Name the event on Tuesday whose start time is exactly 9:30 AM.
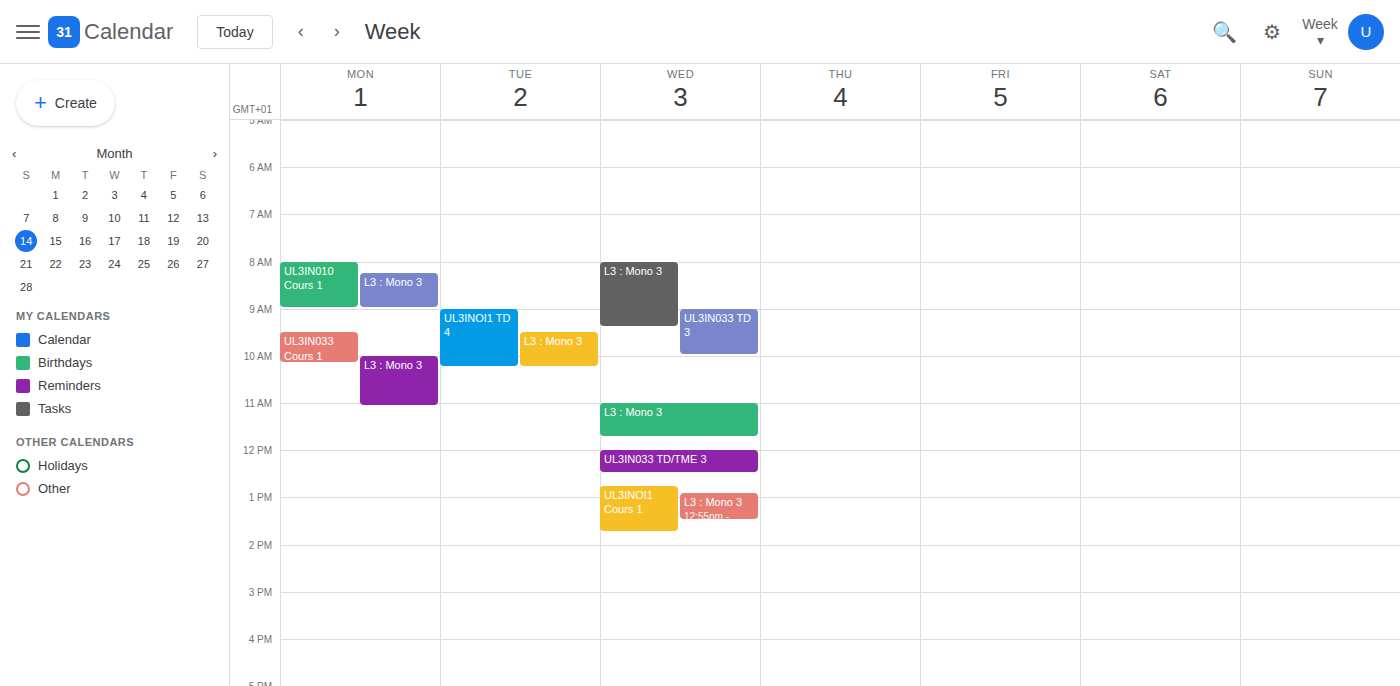
"L3 : Mono 3"